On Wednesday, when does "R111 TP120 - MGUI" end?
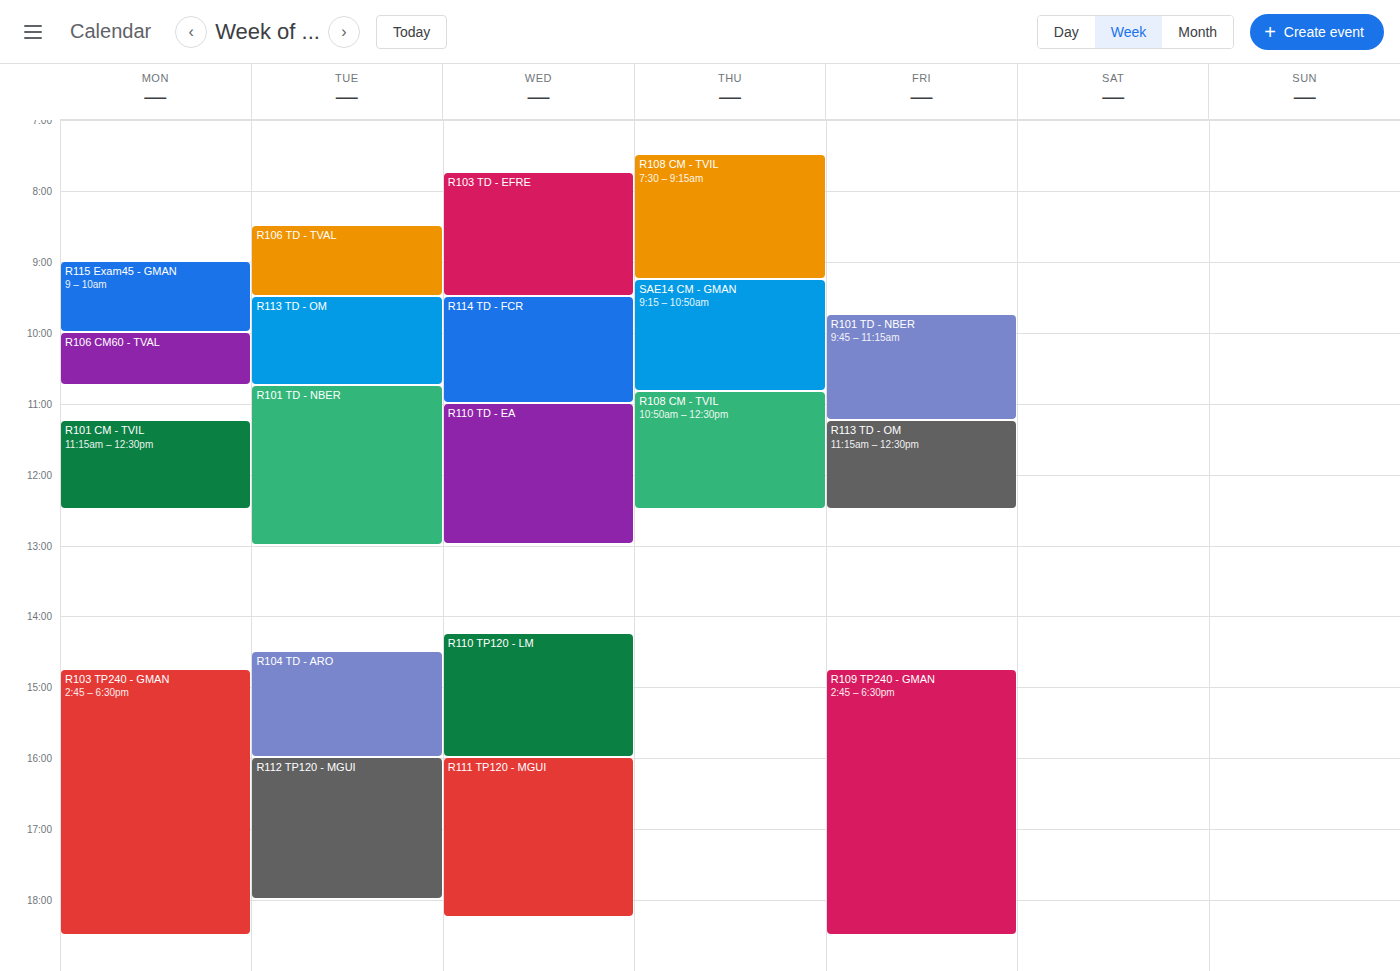
6:15 PM